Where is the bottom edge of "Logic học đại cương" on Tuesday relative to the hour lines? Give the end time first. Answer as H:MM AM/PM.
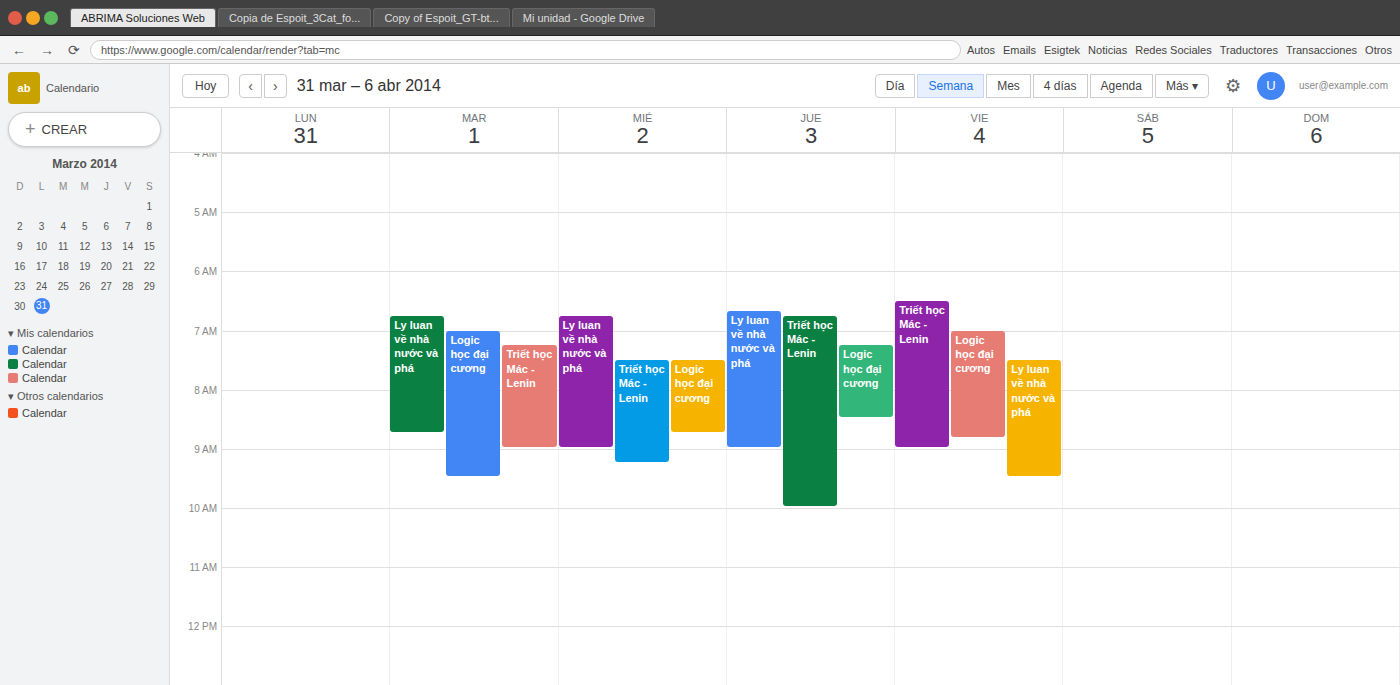
9:30 AM -- halfway between the 9 AM and 10 AM lines.